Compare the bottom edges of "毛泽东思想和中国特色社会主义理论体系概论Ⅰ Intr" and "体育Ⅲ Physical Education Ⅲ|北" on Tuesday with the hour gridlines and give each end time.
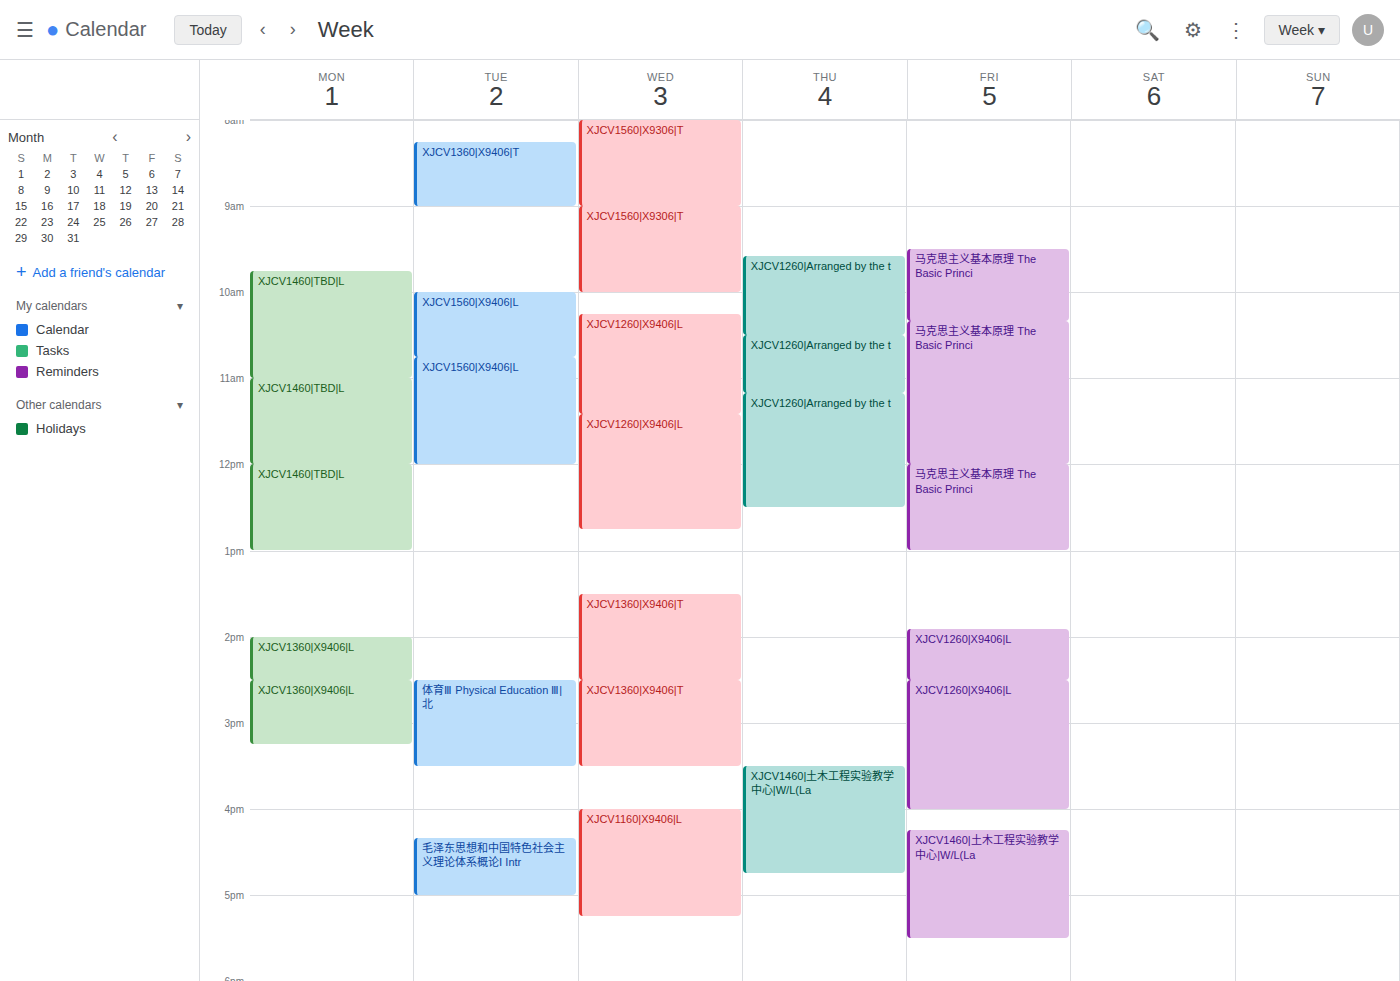
"毛泽东思想和中国特色社会主义理论体系概论Ⅰ Intr": 5:00 PM, exactly on the 5 PM line. "体育Ⅲ Physical Education Ⅲ|北": 3:30 PM, halfway between the 3 PM and 4 PM lines.